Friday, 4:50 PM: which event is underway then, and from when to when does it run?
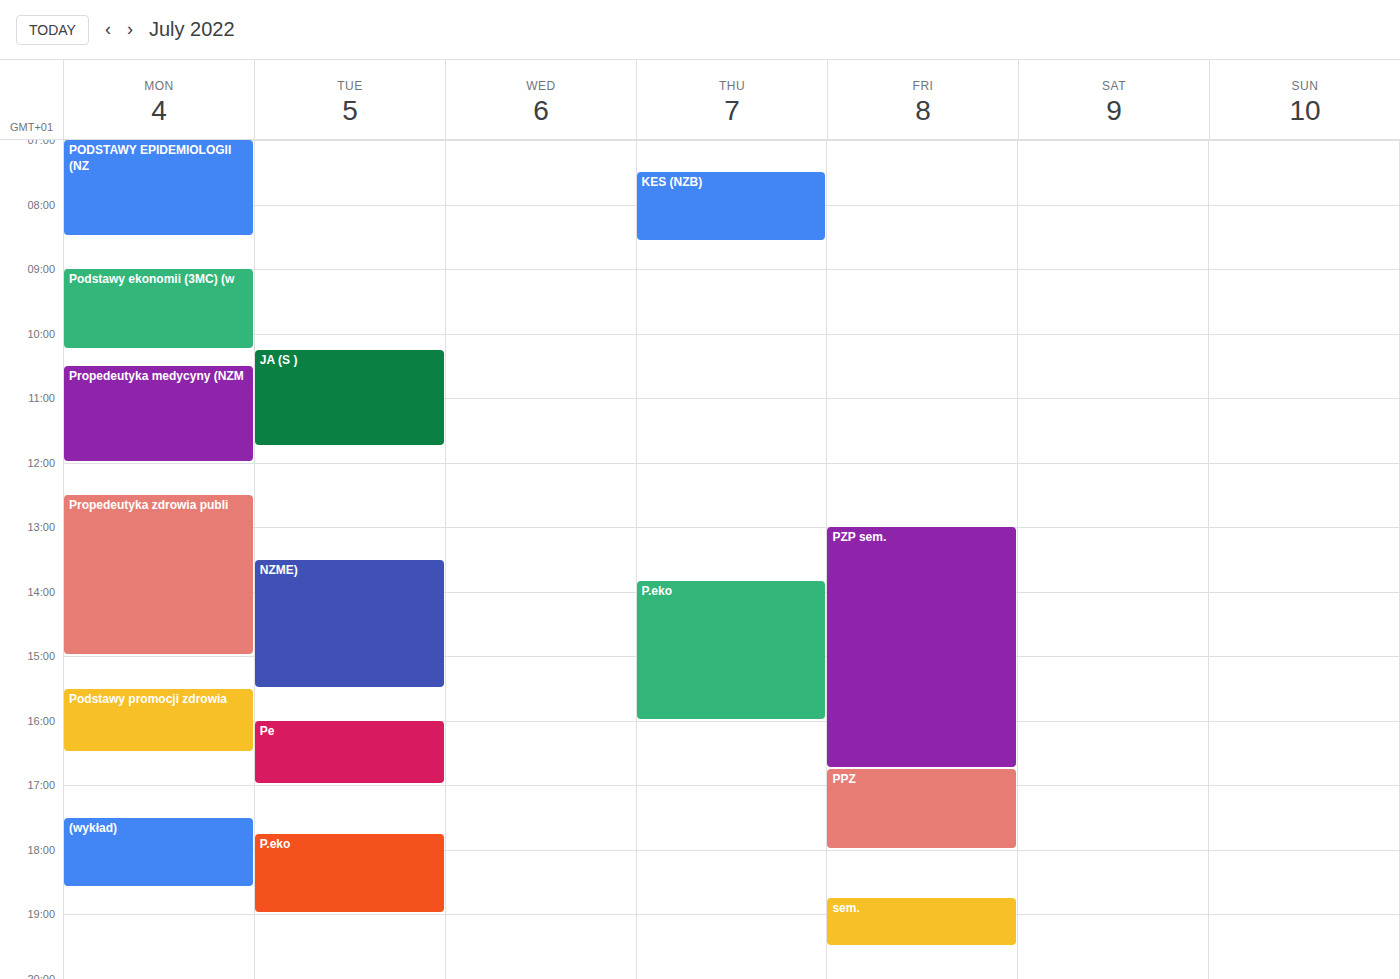
"PPZ", 4:45 PM to 6:00 PM